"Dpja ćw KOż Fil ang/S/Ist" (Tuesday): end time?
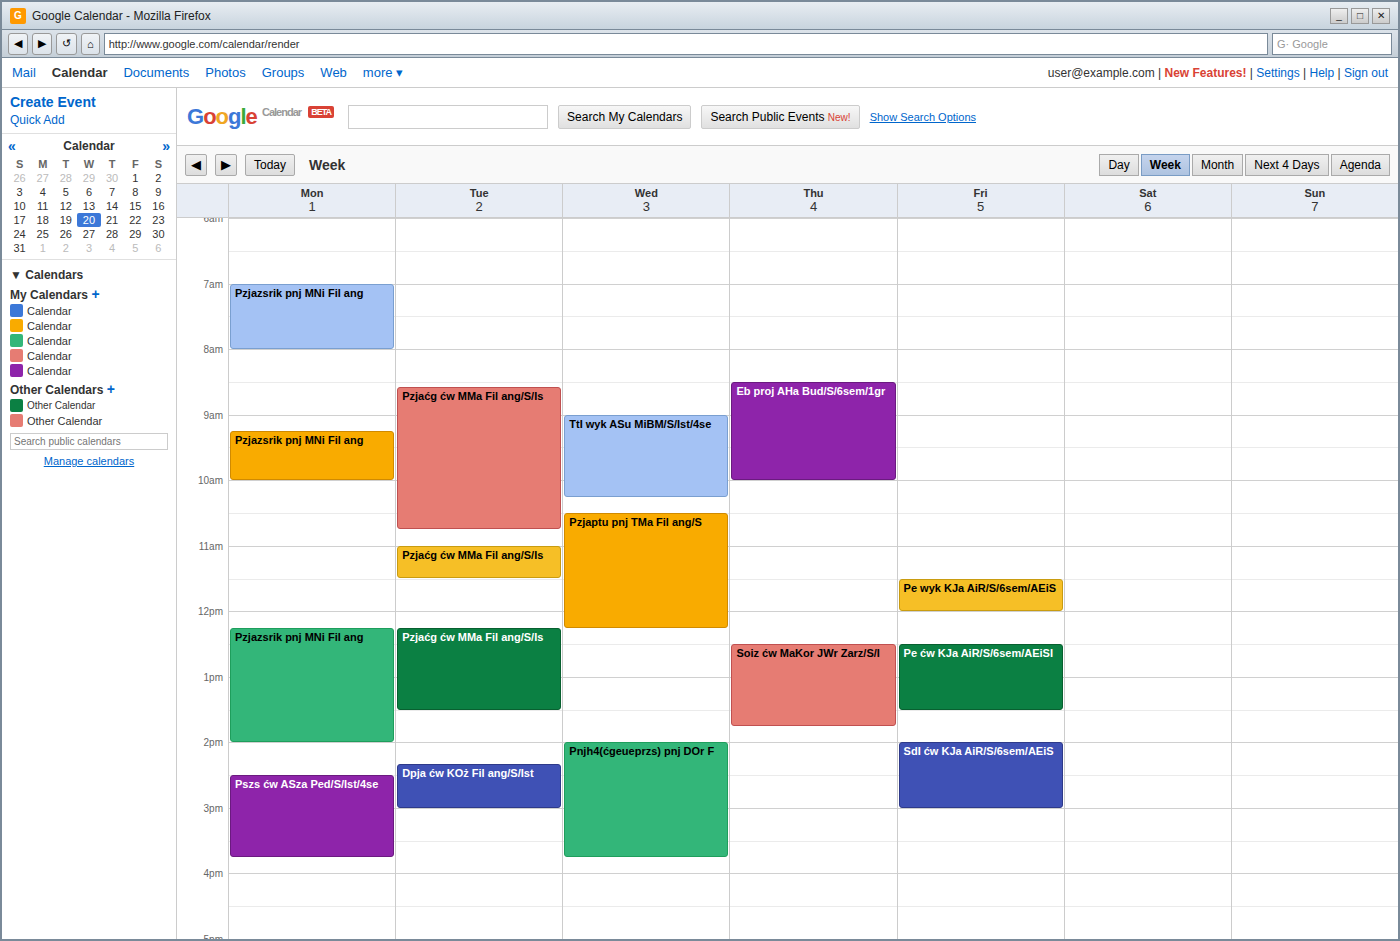
3:00 PM